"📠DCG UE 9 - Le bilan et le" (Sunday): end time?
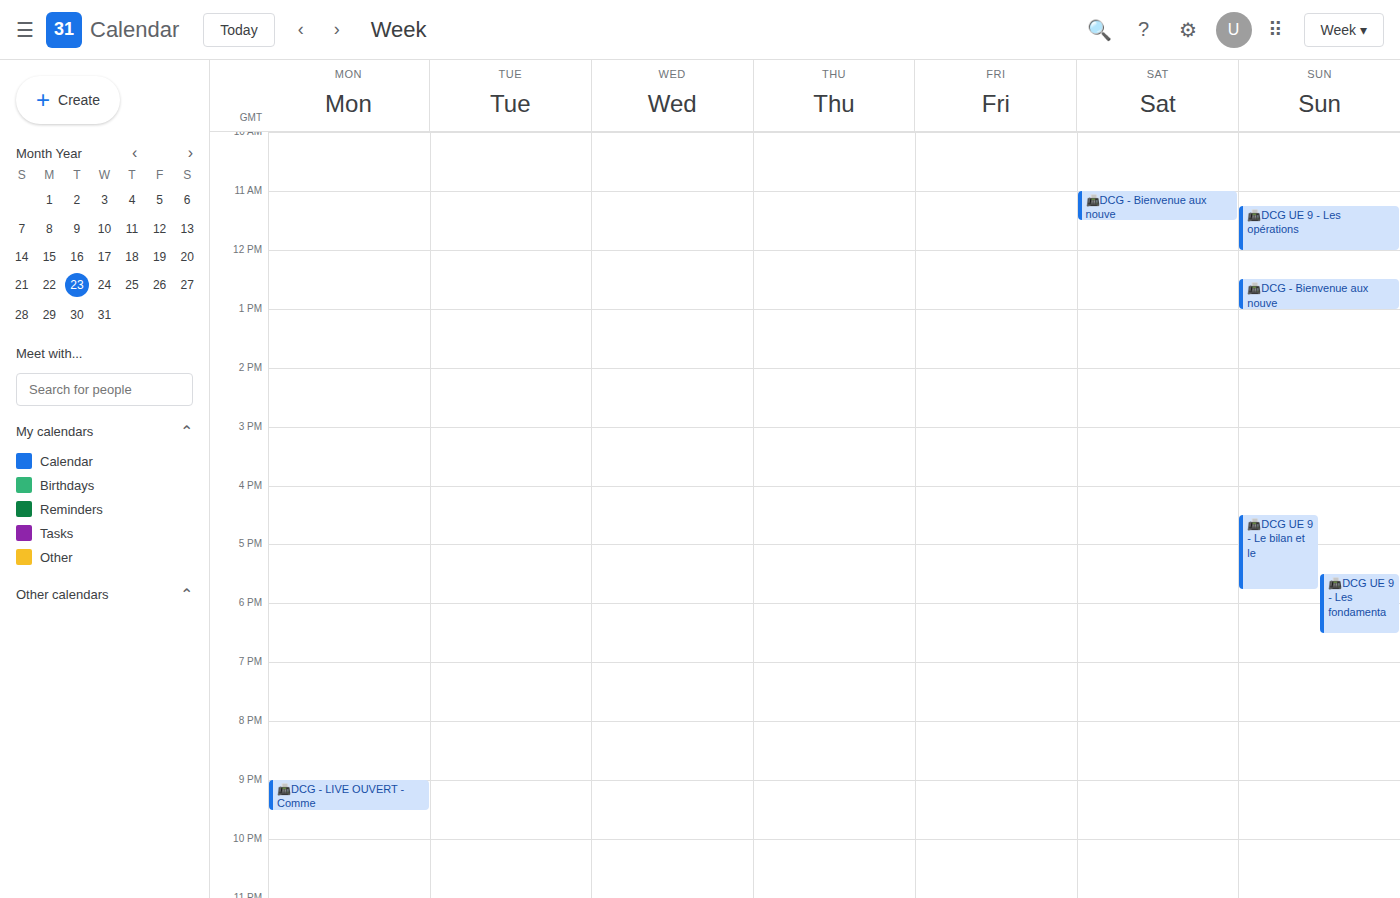
5:45 PM